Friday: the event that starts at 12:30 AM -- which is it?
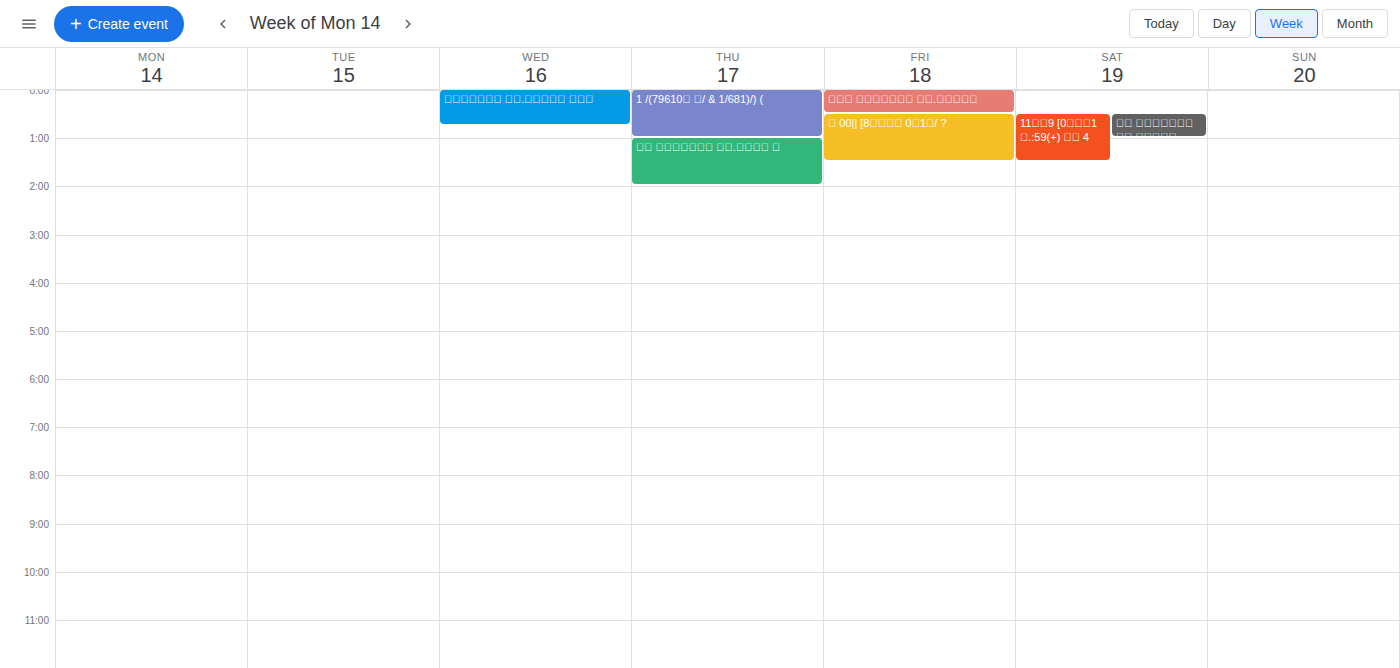
"౧ 00|| [8౧౮౩౫ 0౩1ఓ/ ?"